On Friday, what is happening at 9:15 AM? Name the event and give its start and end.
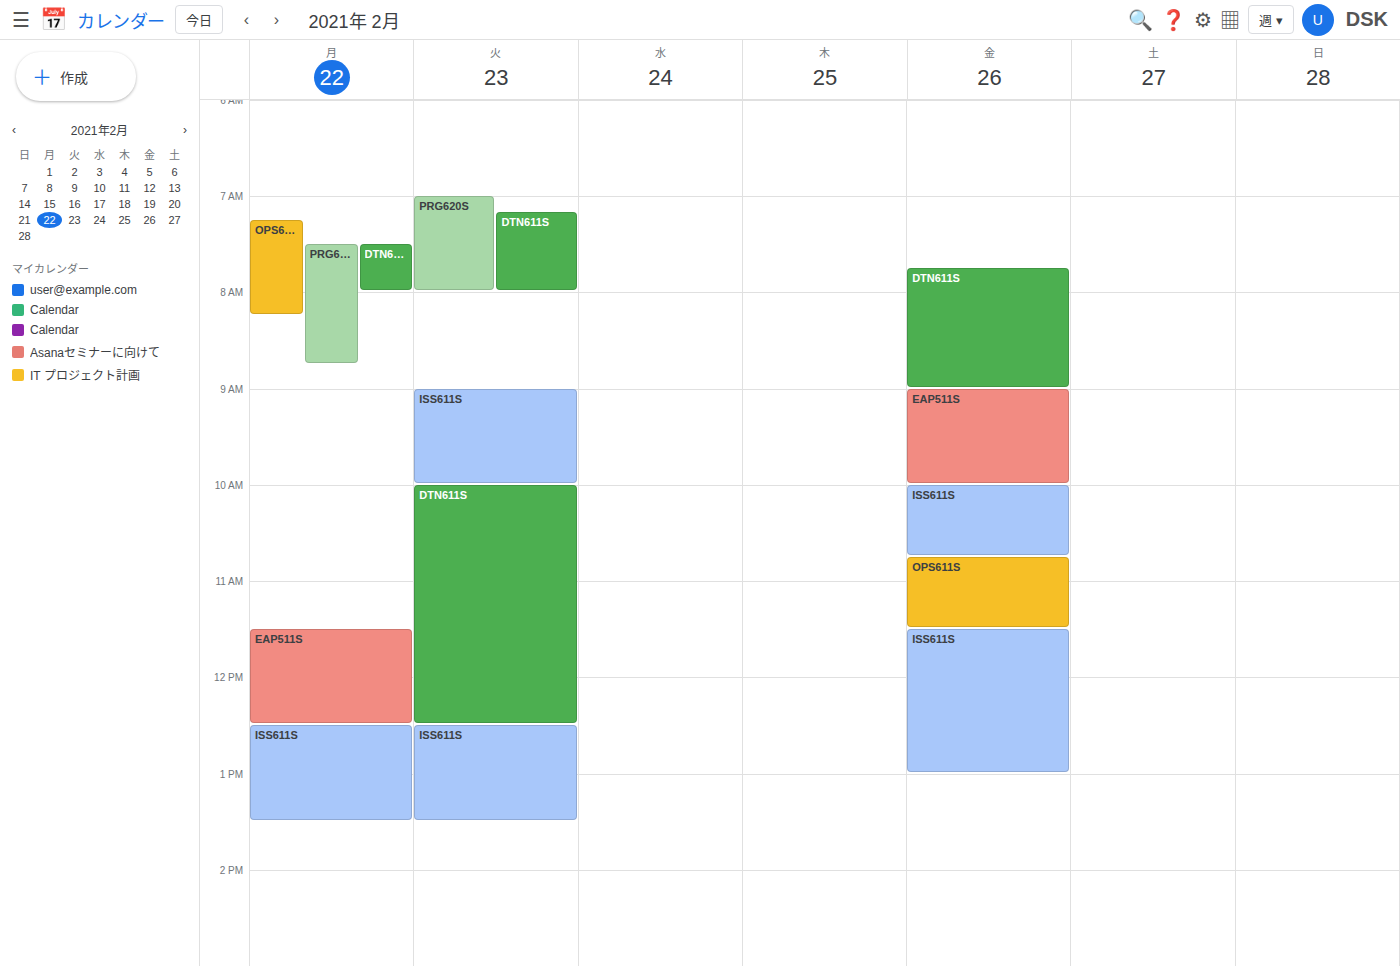
"EAP511S", 9:00 AM to 10:00 AM